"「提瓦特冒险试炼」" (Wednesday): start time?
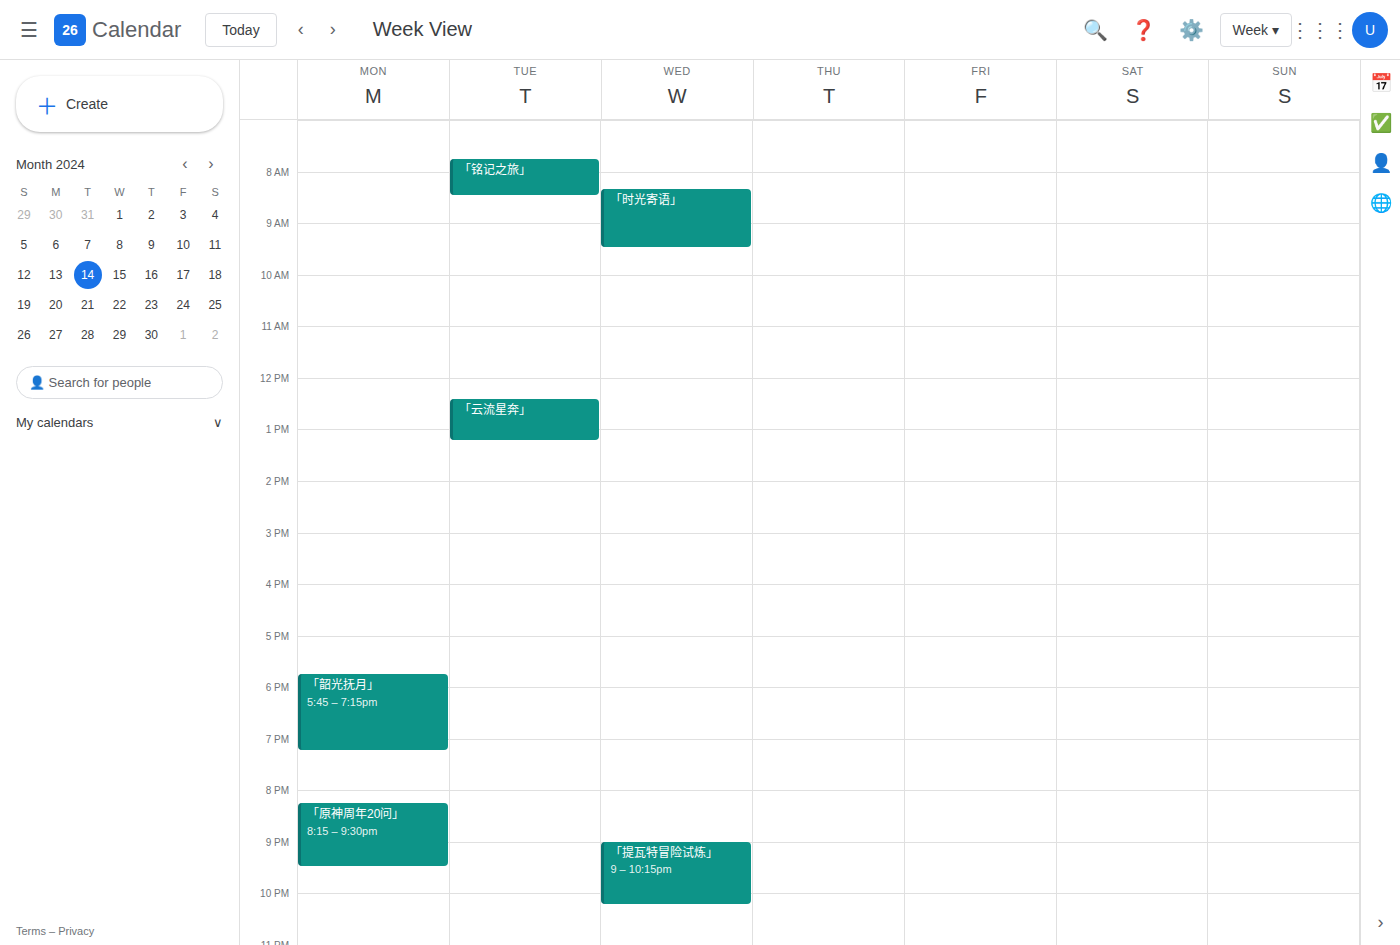
21:00